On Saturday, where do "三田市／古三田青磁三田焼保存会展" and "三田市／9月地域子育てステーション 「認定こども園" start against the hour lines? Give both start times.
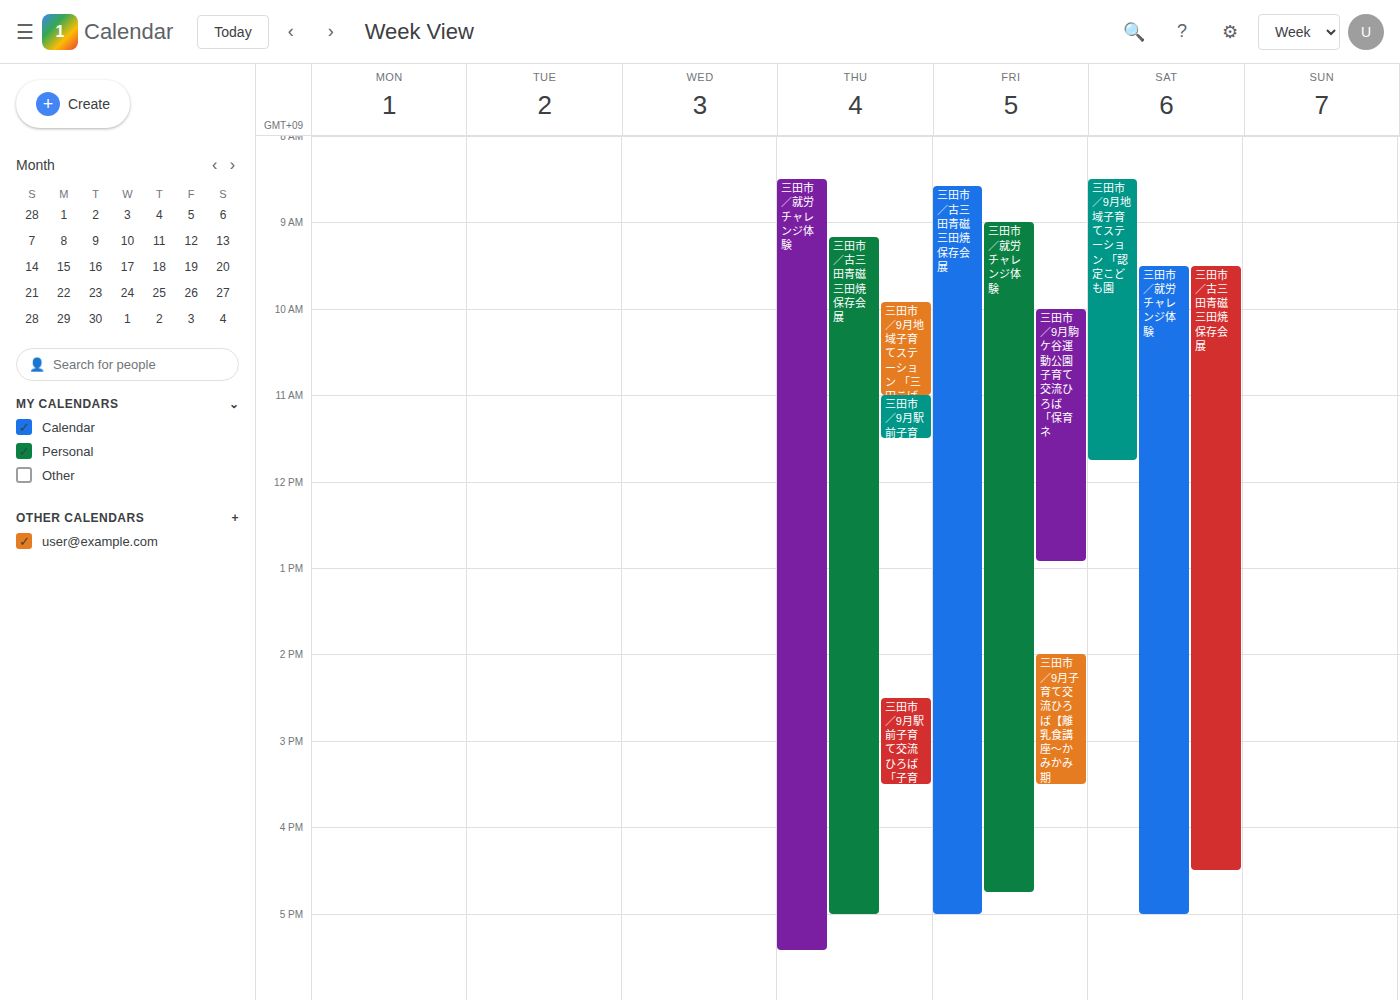
"三田市／古三田青磁三田焼保存会展": 9:30 AM, halfway between the 9 AM and 10 AM lines. "三田市／9月地域子育てステーション 「認定こども園": 8:30 AM, halfway between the 8 AM and 9 AM lines.